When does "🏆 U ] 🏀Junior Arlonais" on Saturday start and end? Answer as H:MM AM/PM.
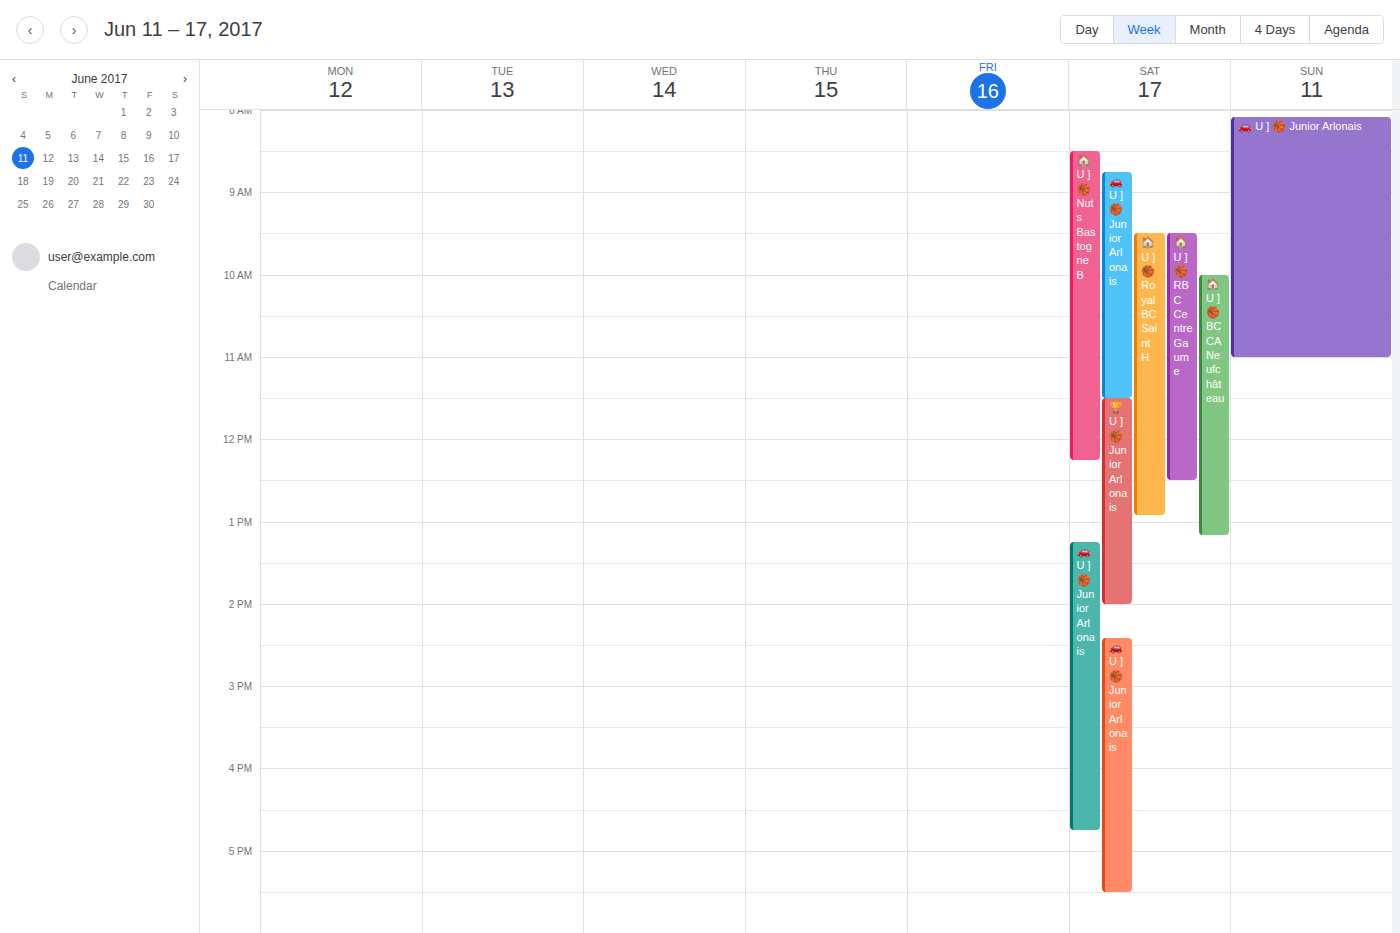
11:30 AM to 2:00 PM